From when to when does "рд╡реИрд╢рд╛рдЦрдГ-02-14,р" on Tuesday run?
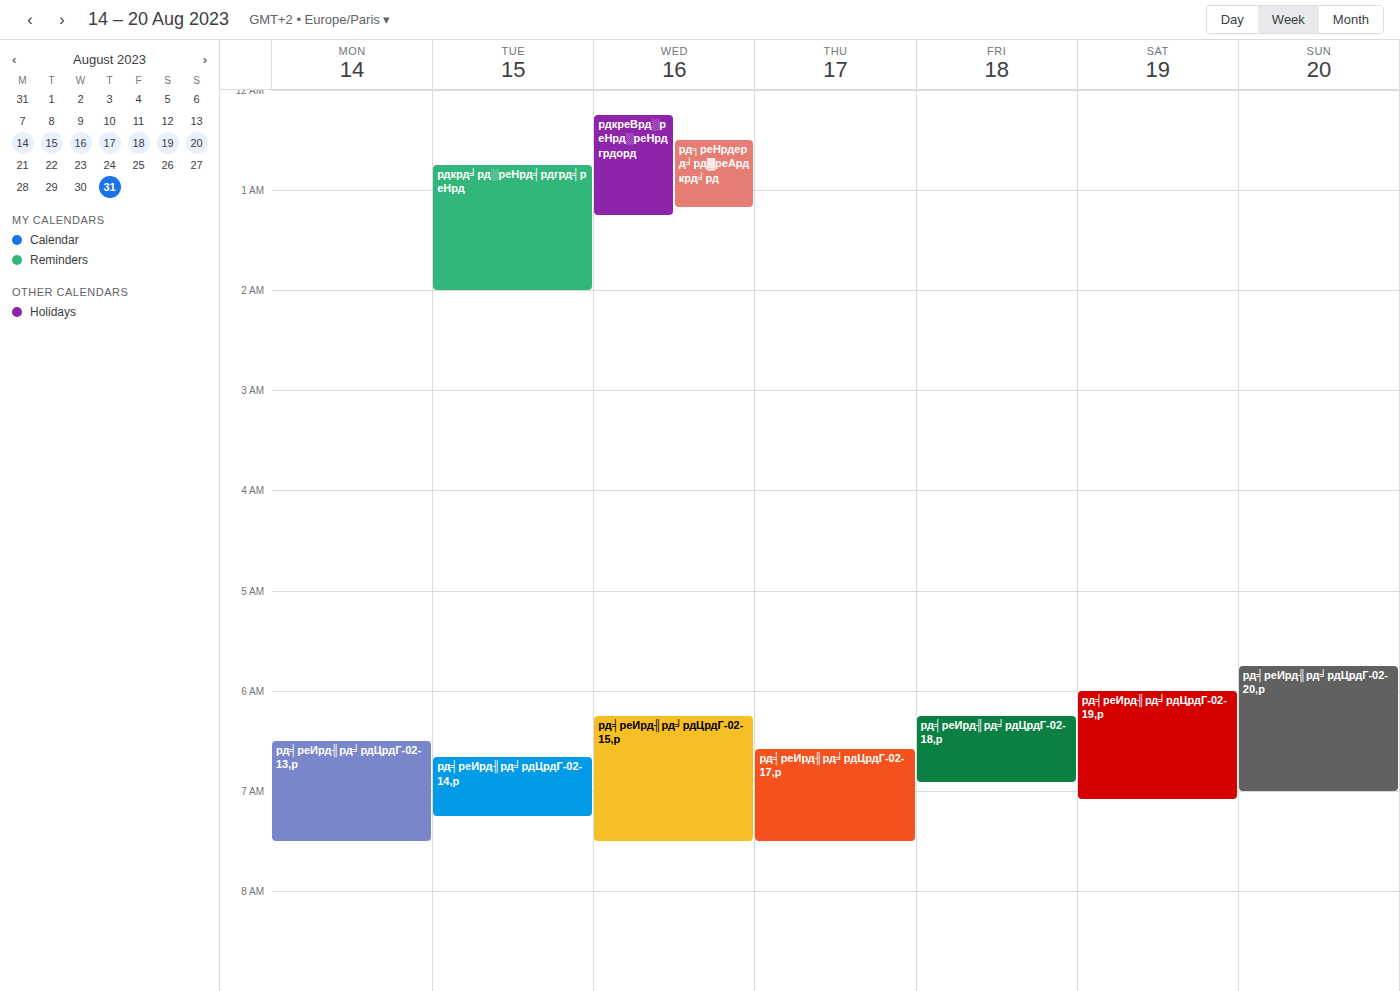
6:40 AM to 7:15 AM